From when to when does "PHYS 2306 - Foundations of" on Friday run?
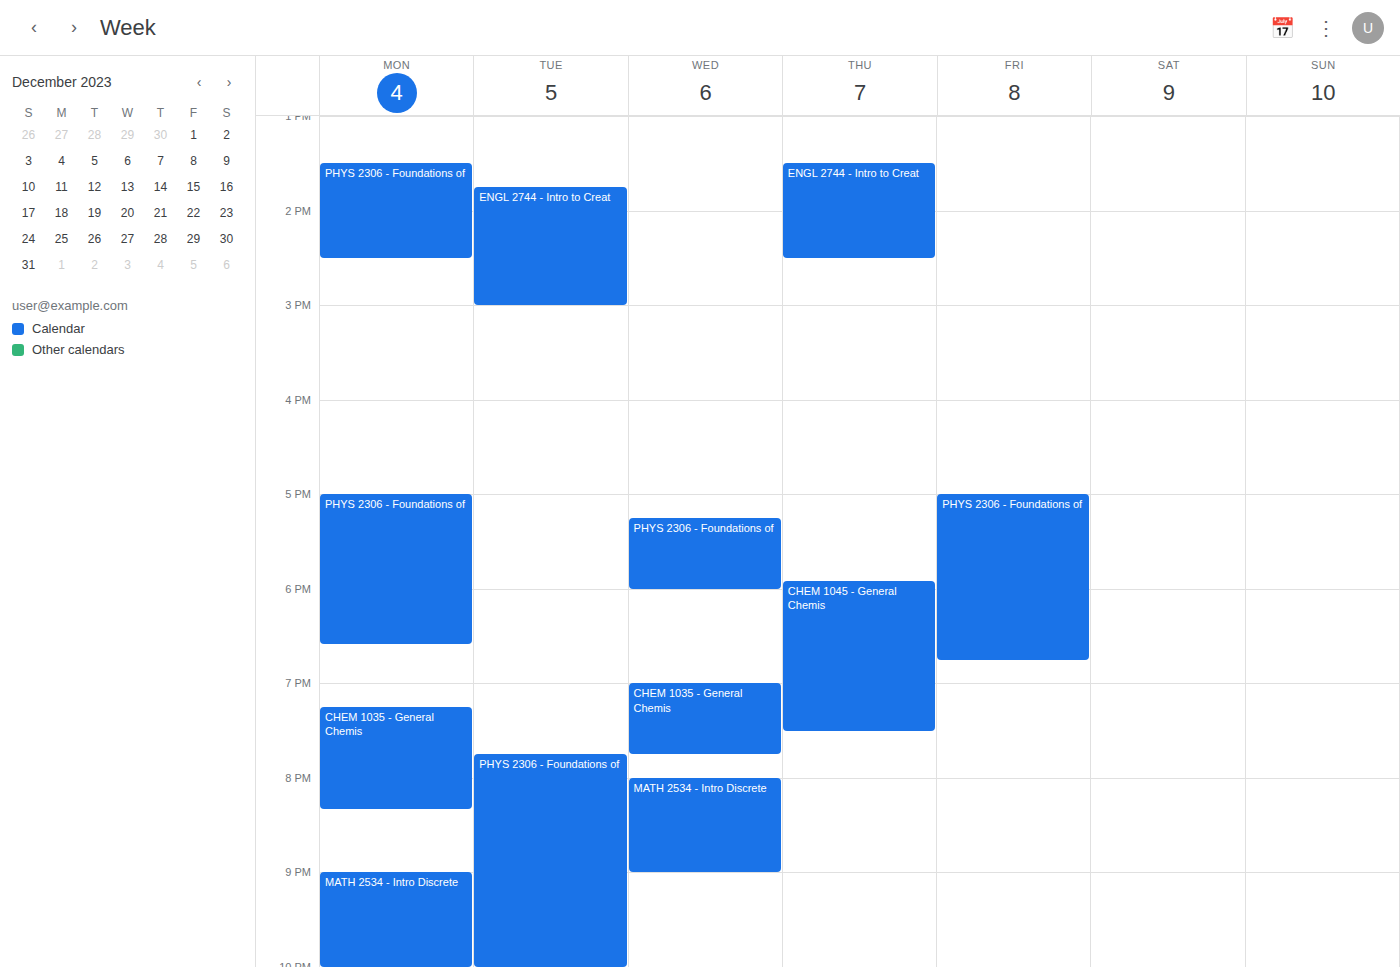
5:00 PM to 6:45 PM